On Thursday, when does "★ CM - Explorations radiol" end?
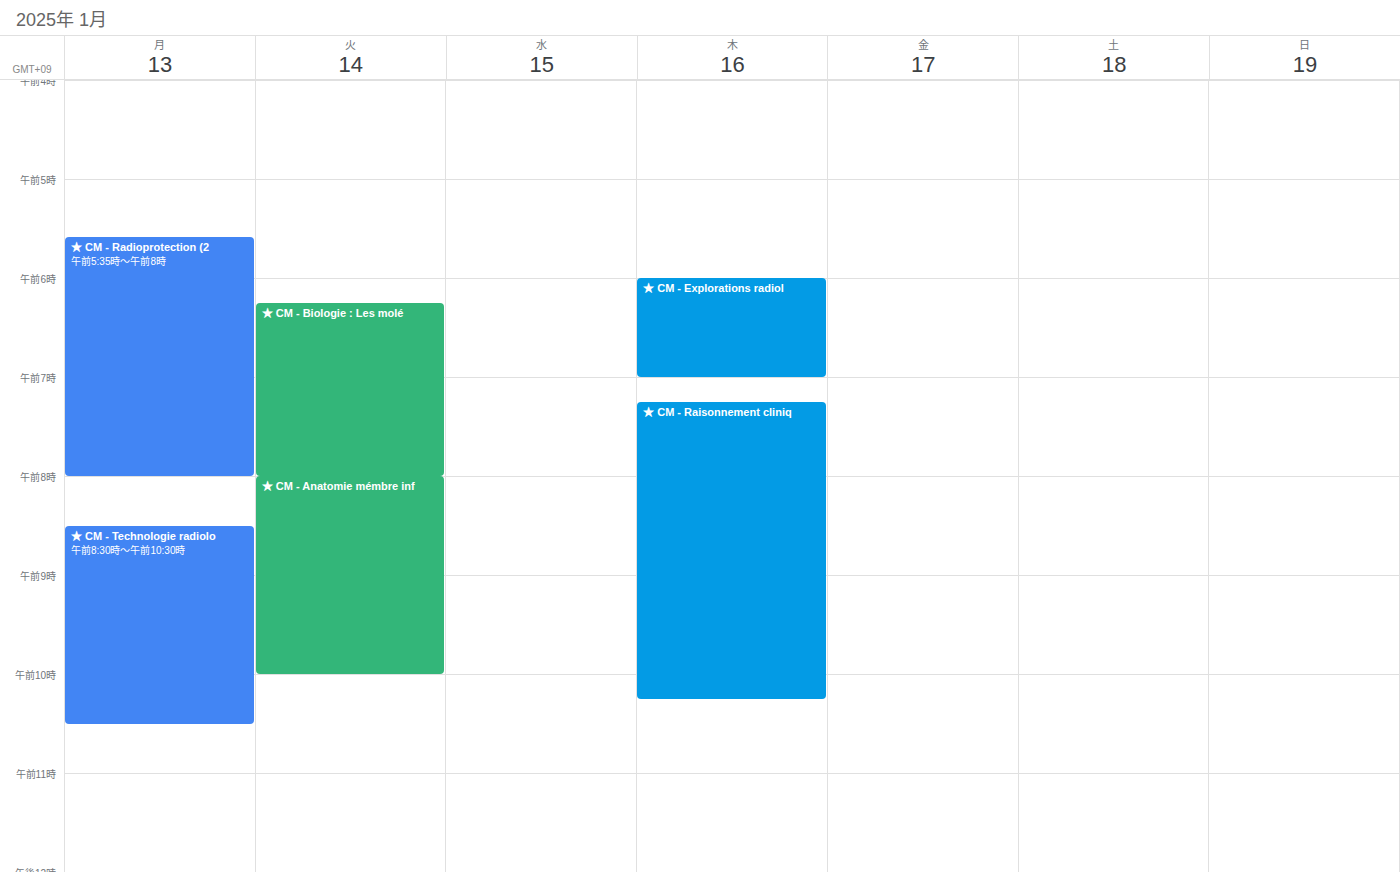
7:00 AM